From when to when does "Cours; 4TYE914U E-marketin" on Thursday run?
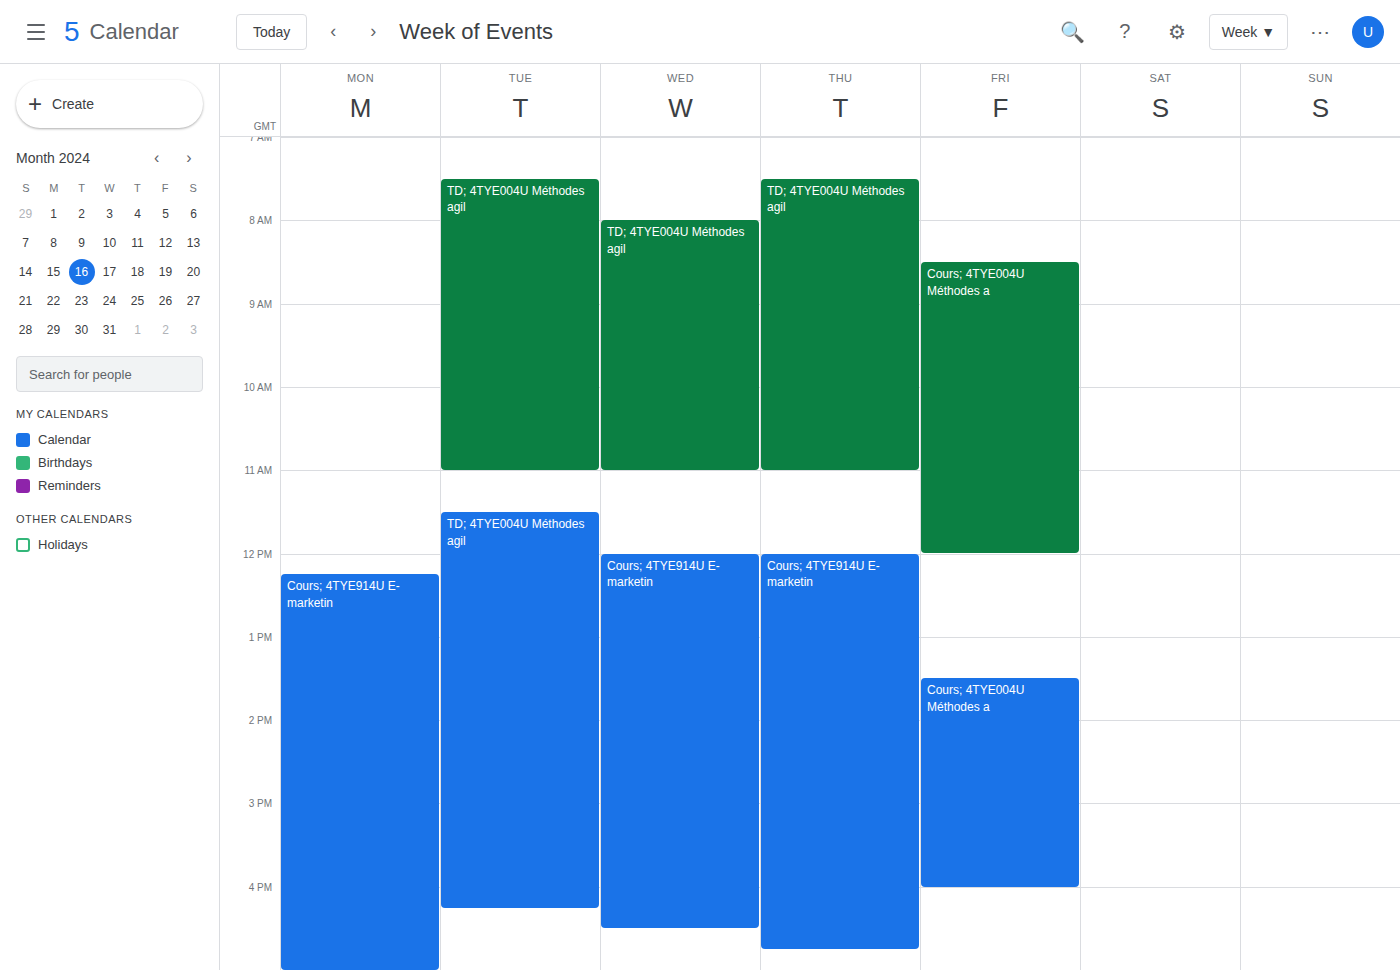
12:00 to 16:45